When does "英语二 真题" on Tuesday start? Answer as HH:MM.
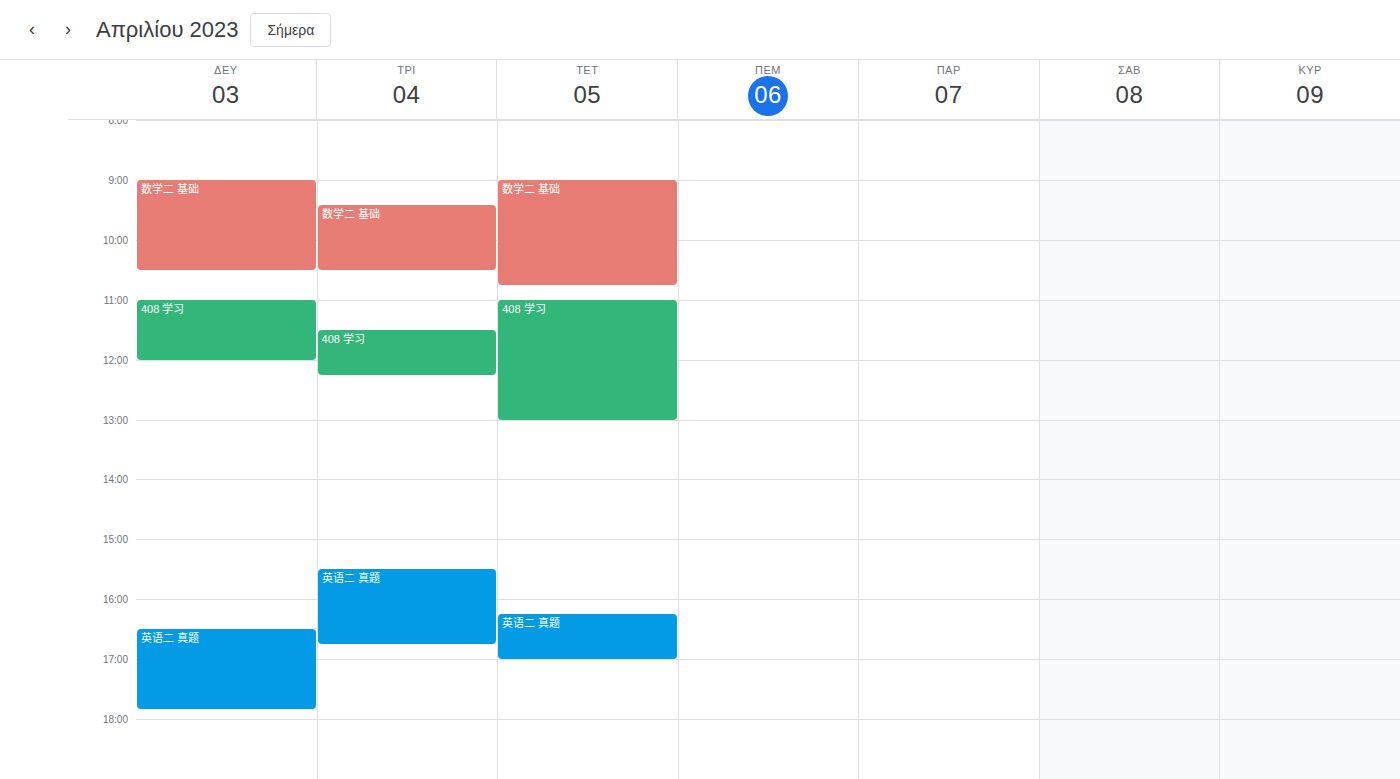
15:30